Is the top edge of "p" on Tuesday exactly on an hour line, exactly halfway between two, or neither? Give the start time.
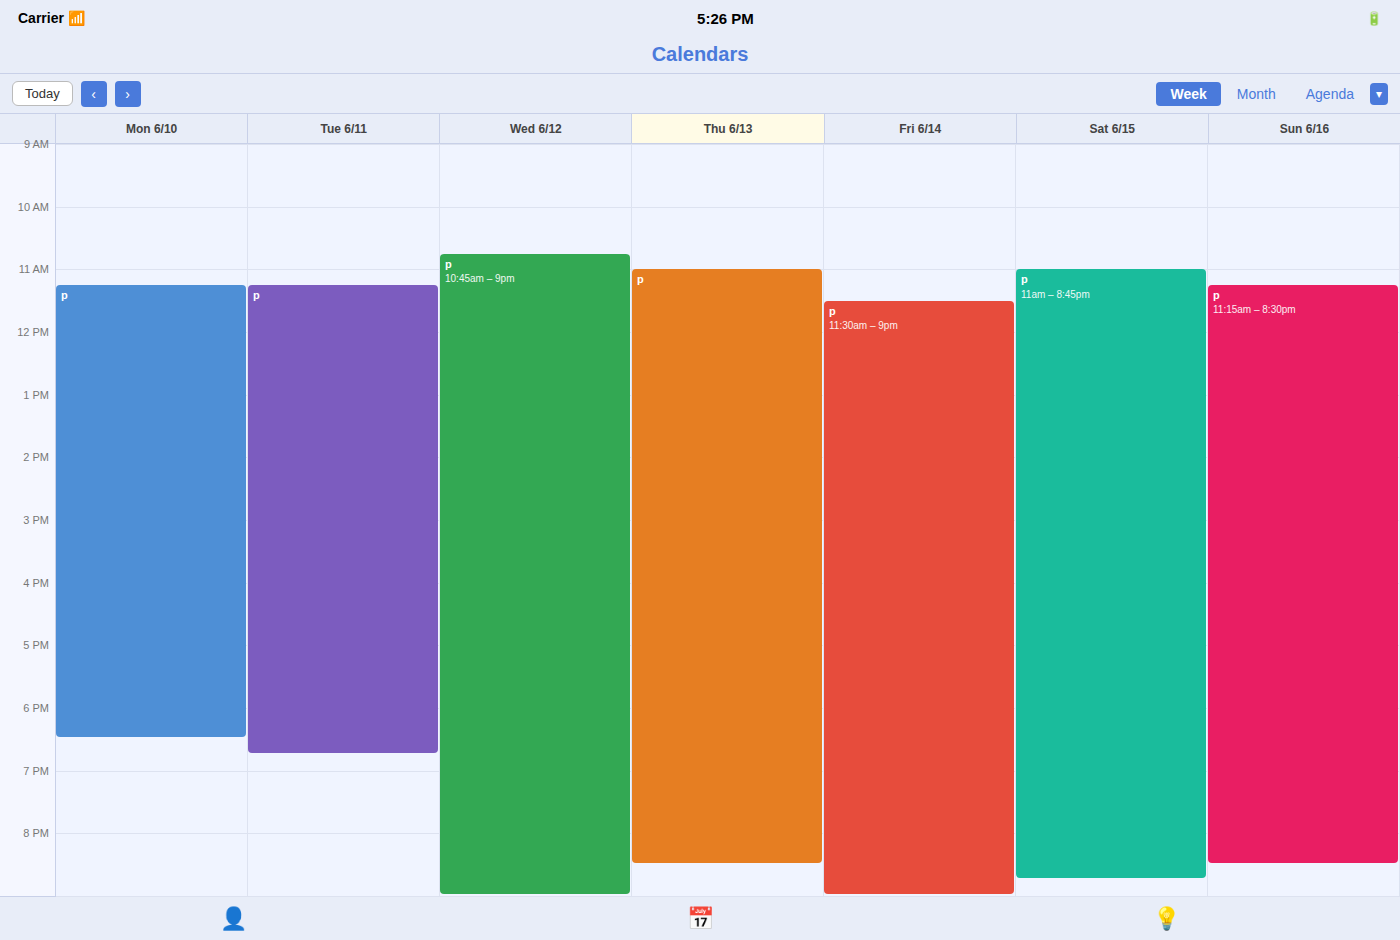
11:15 AM -- neither: a quarter of the way from the 11 AM line to the 12 PM line.